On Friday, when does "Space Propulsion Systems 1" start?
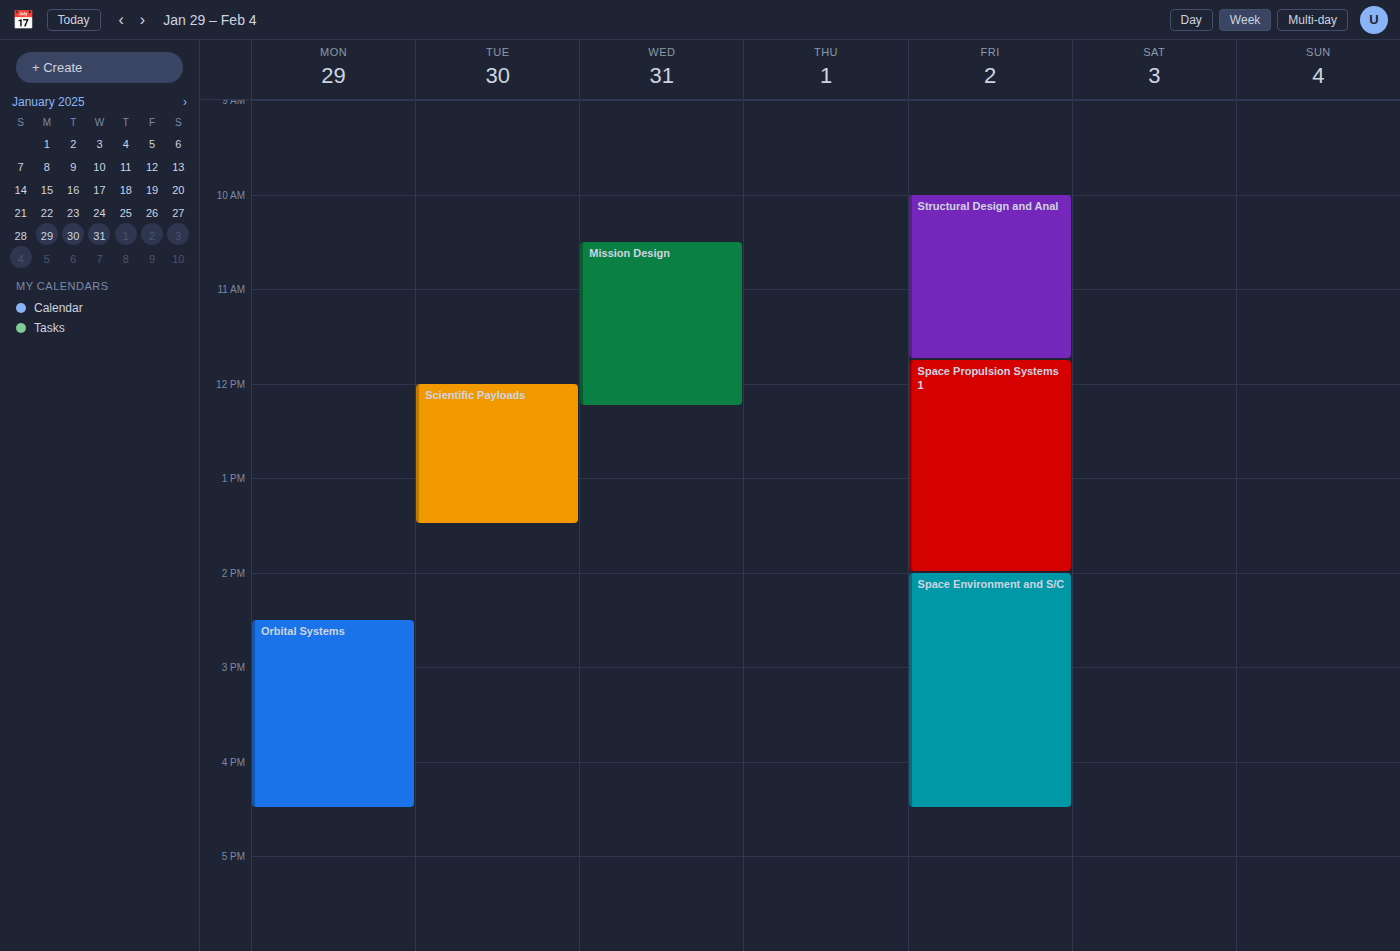
11:45 AM